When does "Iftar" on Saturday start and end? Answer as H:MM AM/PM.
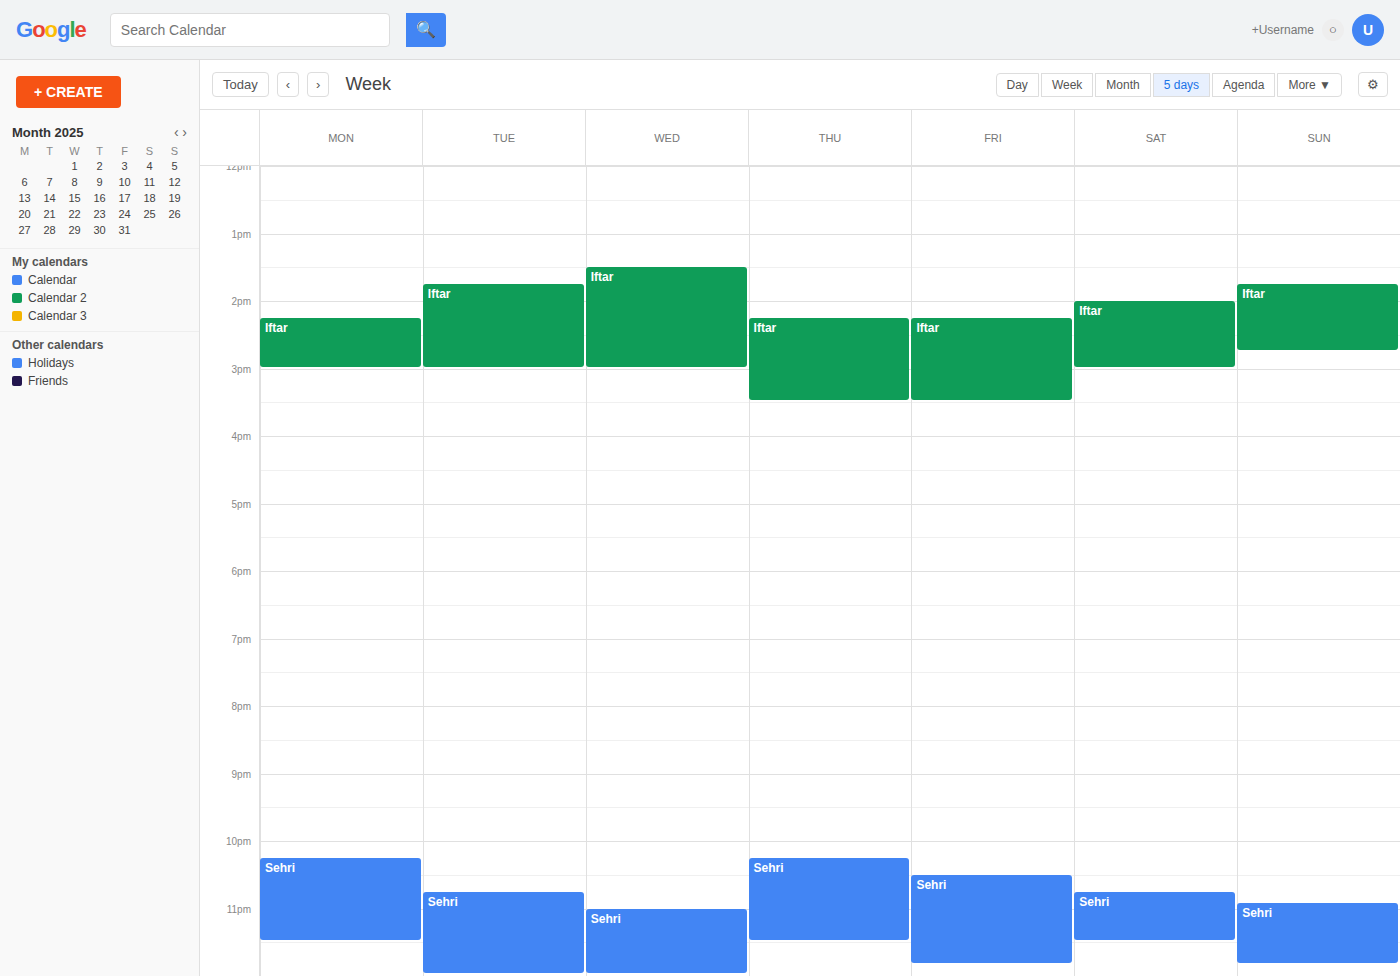
2:00 PM to 3:00 PM